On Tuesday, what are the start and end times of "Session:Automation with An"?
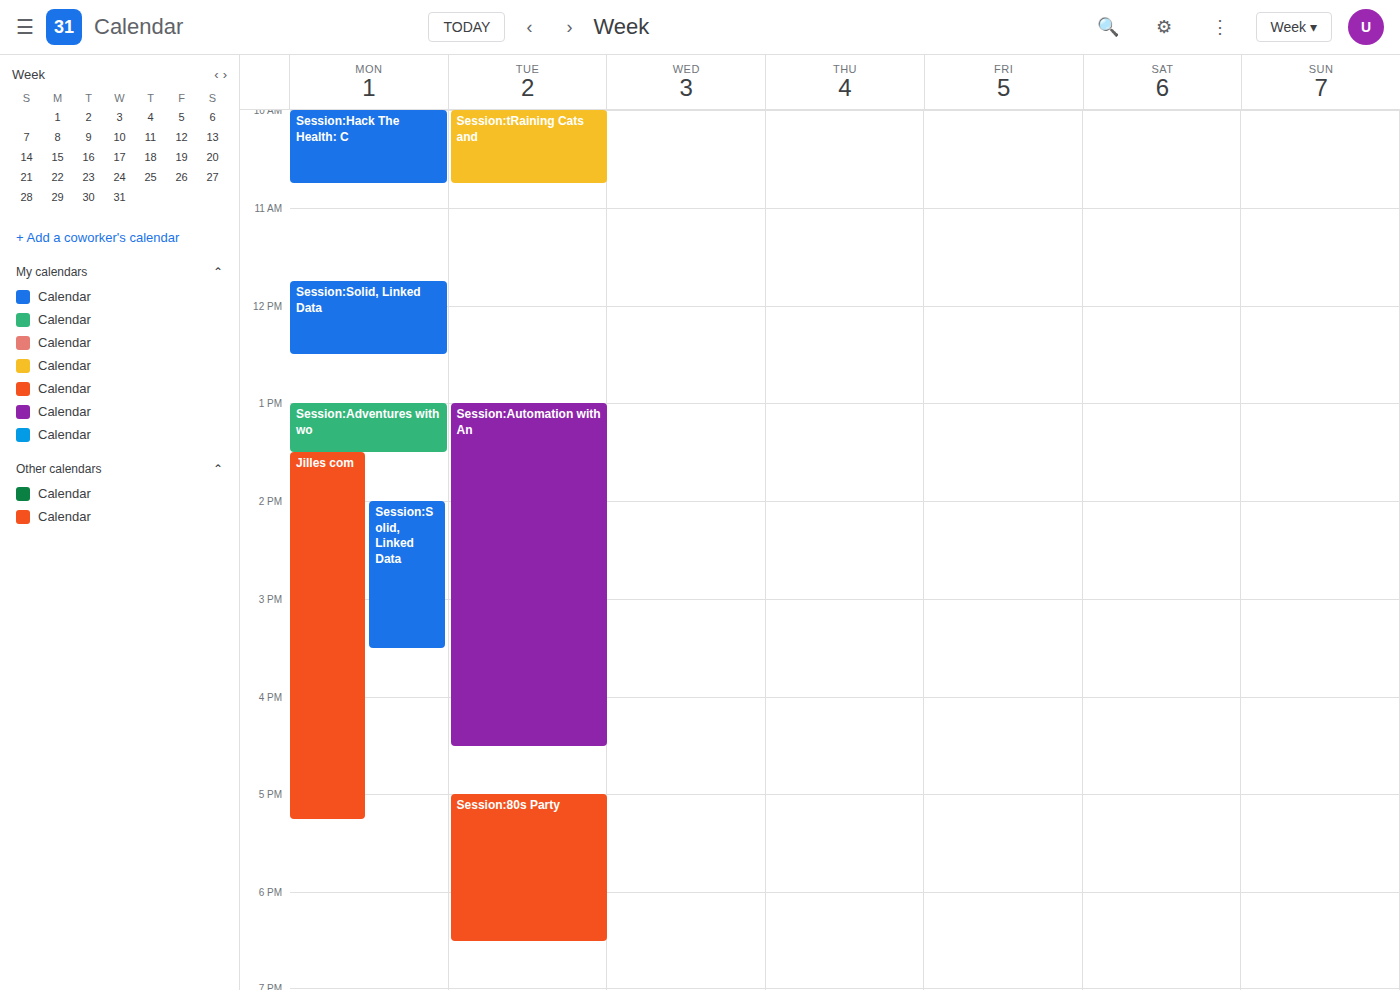
1:00 PM to 4:30 PM